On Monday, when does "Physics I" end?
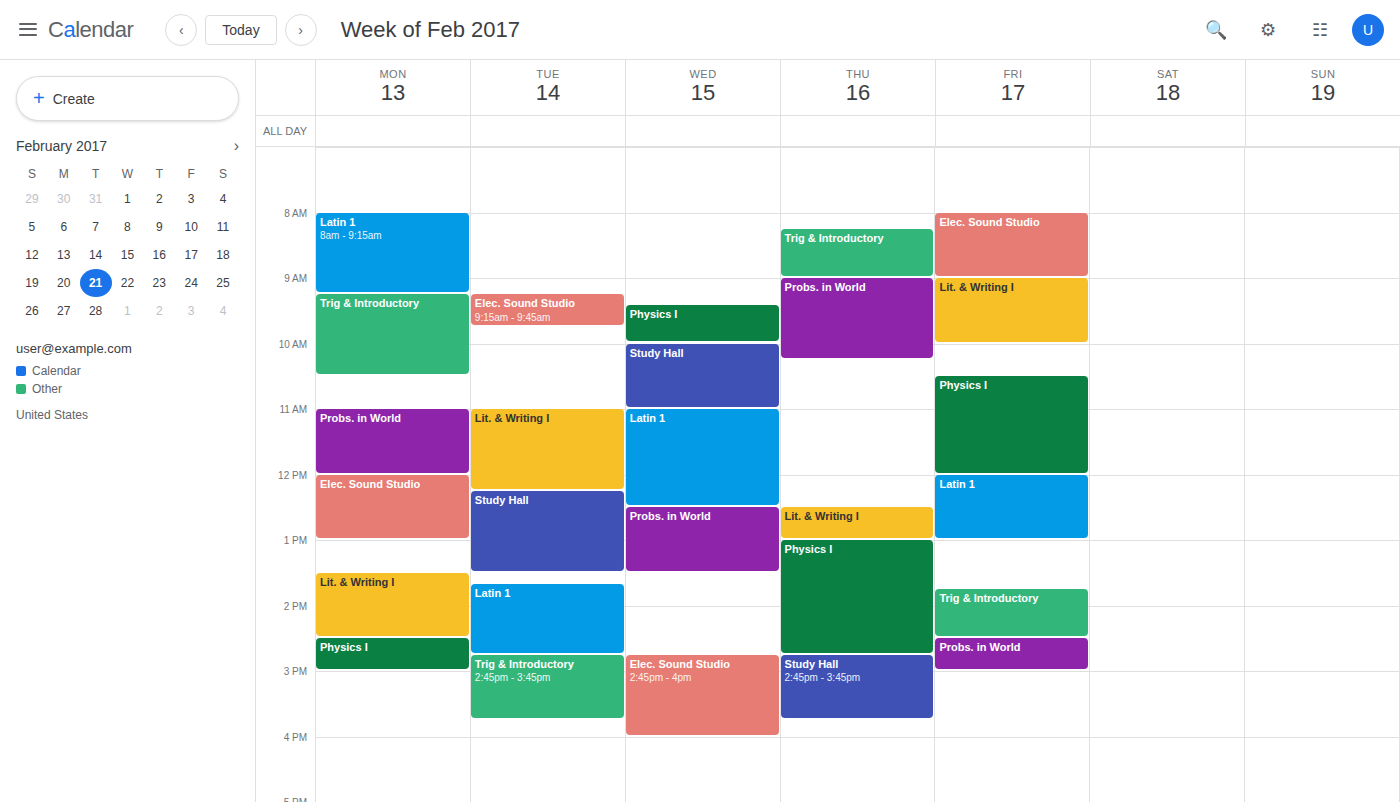
3:00 PM